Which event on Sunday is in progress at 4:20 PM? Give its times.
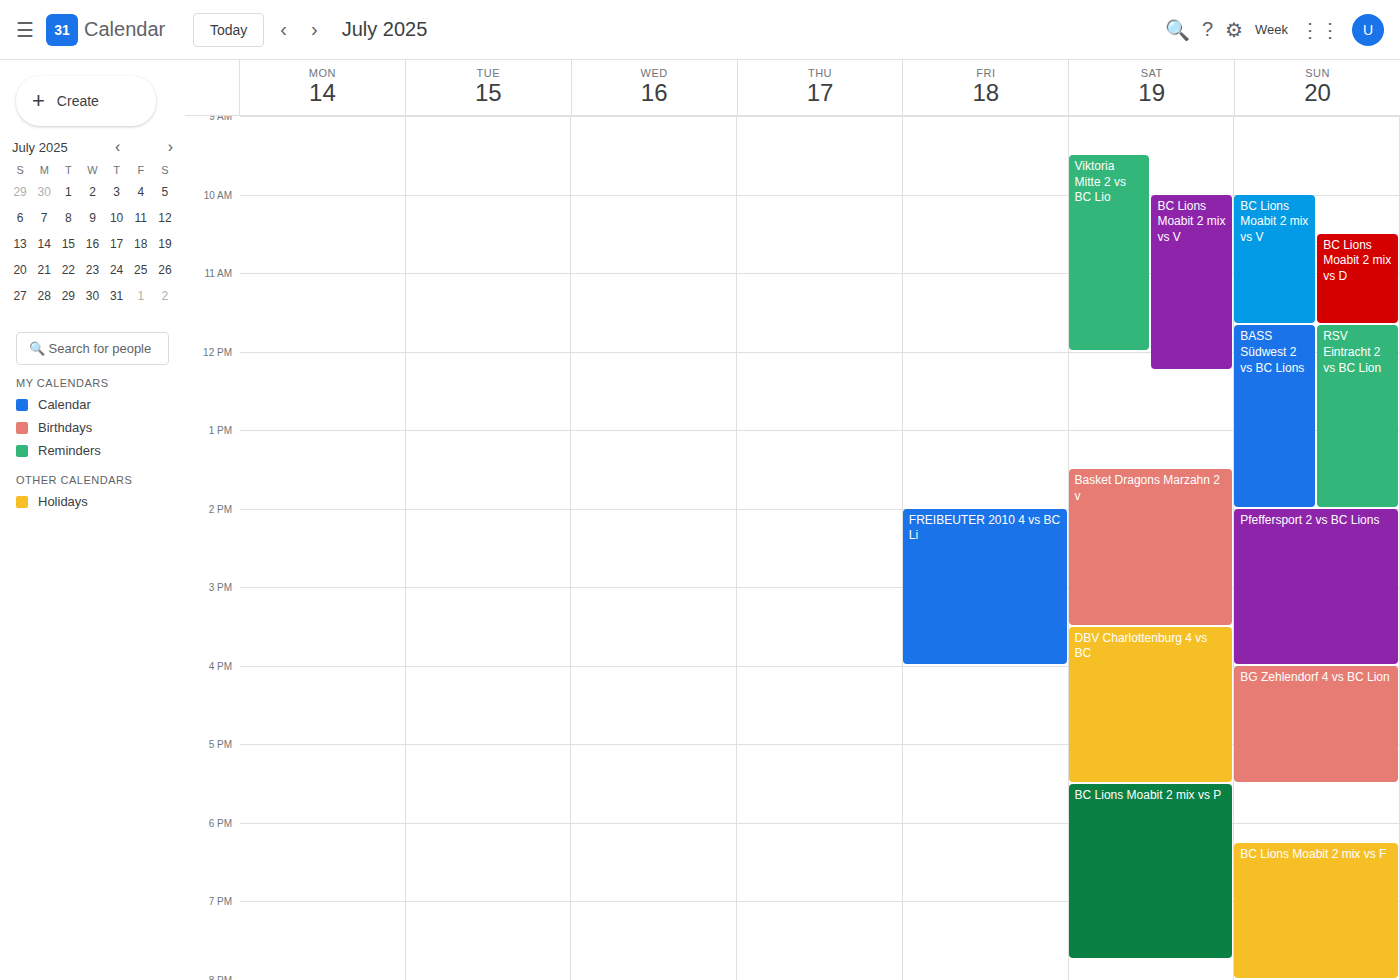
"BG Zehlendorf 4 vs BC Lion", 4:00 PM to 5:30 PM